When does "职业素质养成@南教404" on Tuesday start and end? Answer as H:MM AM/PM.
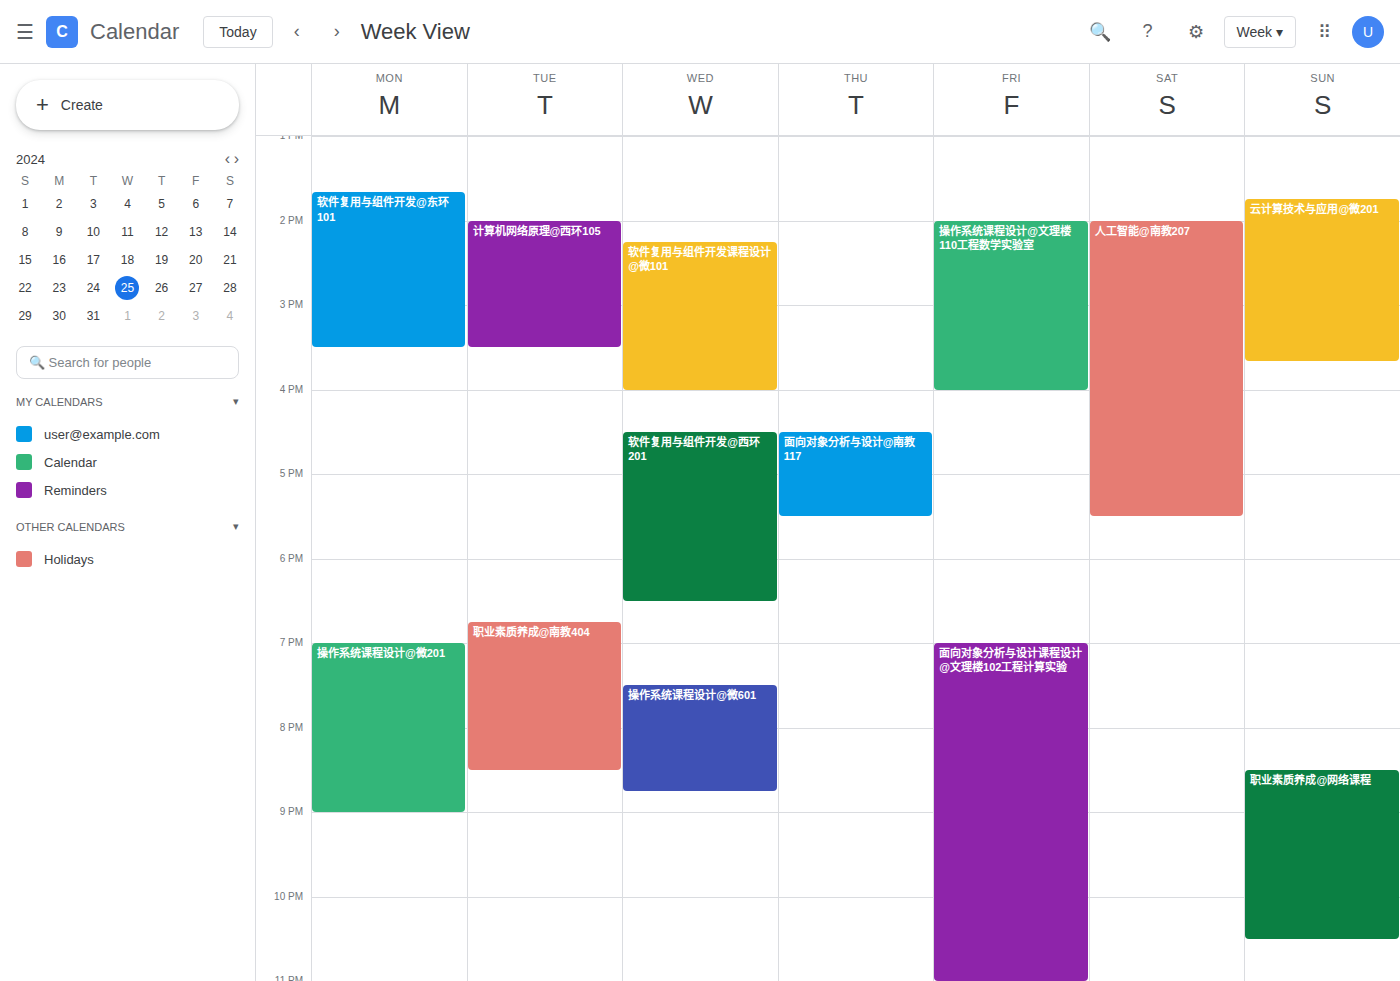
6:45 PM to 8:30 PM